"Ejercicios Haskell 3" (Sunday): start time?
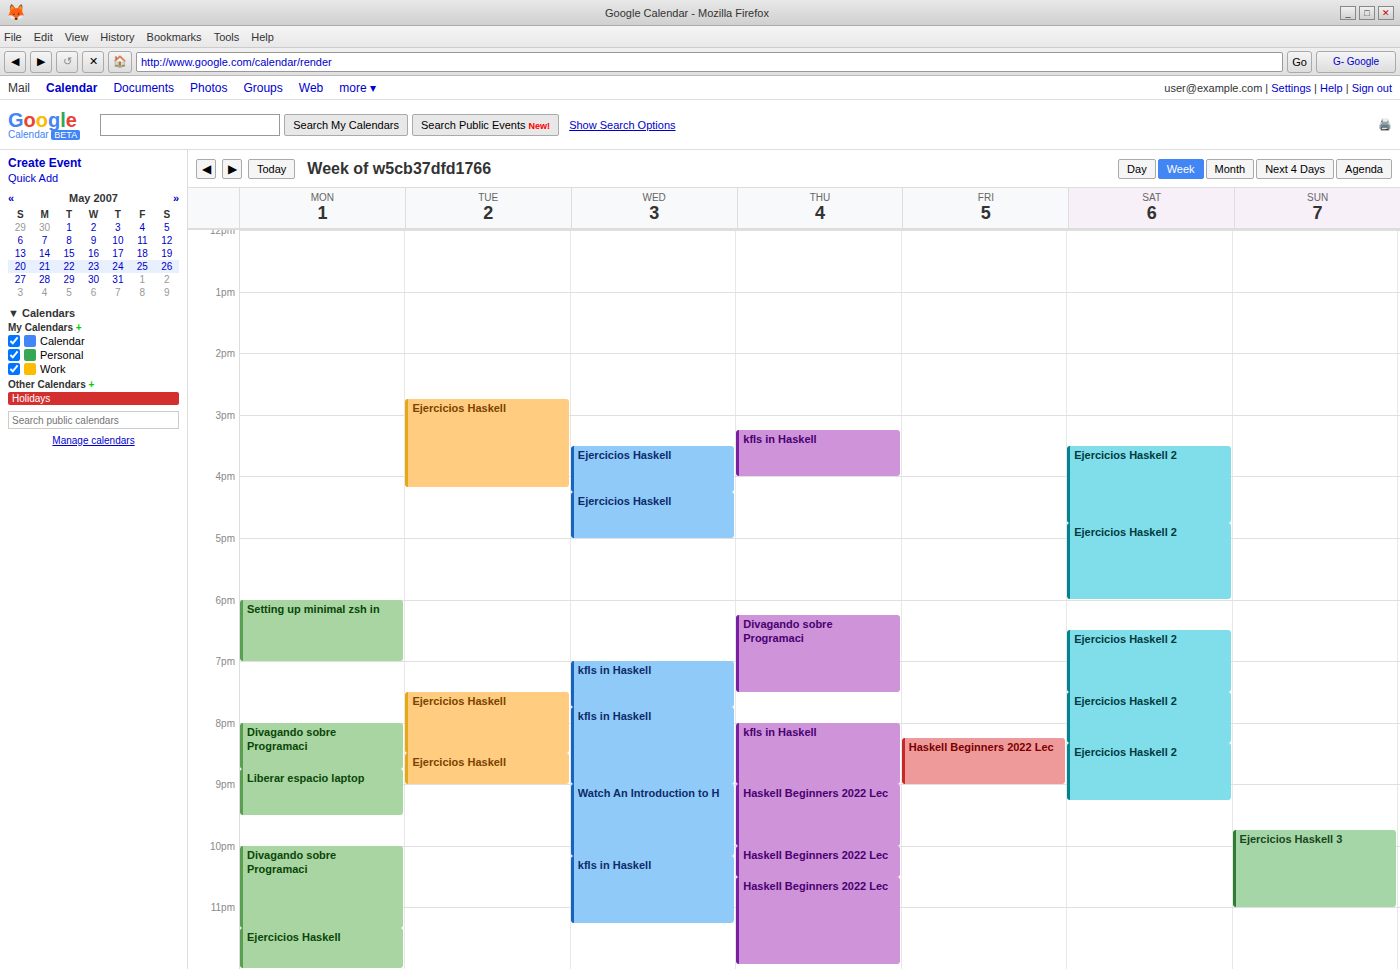
9:45 PM